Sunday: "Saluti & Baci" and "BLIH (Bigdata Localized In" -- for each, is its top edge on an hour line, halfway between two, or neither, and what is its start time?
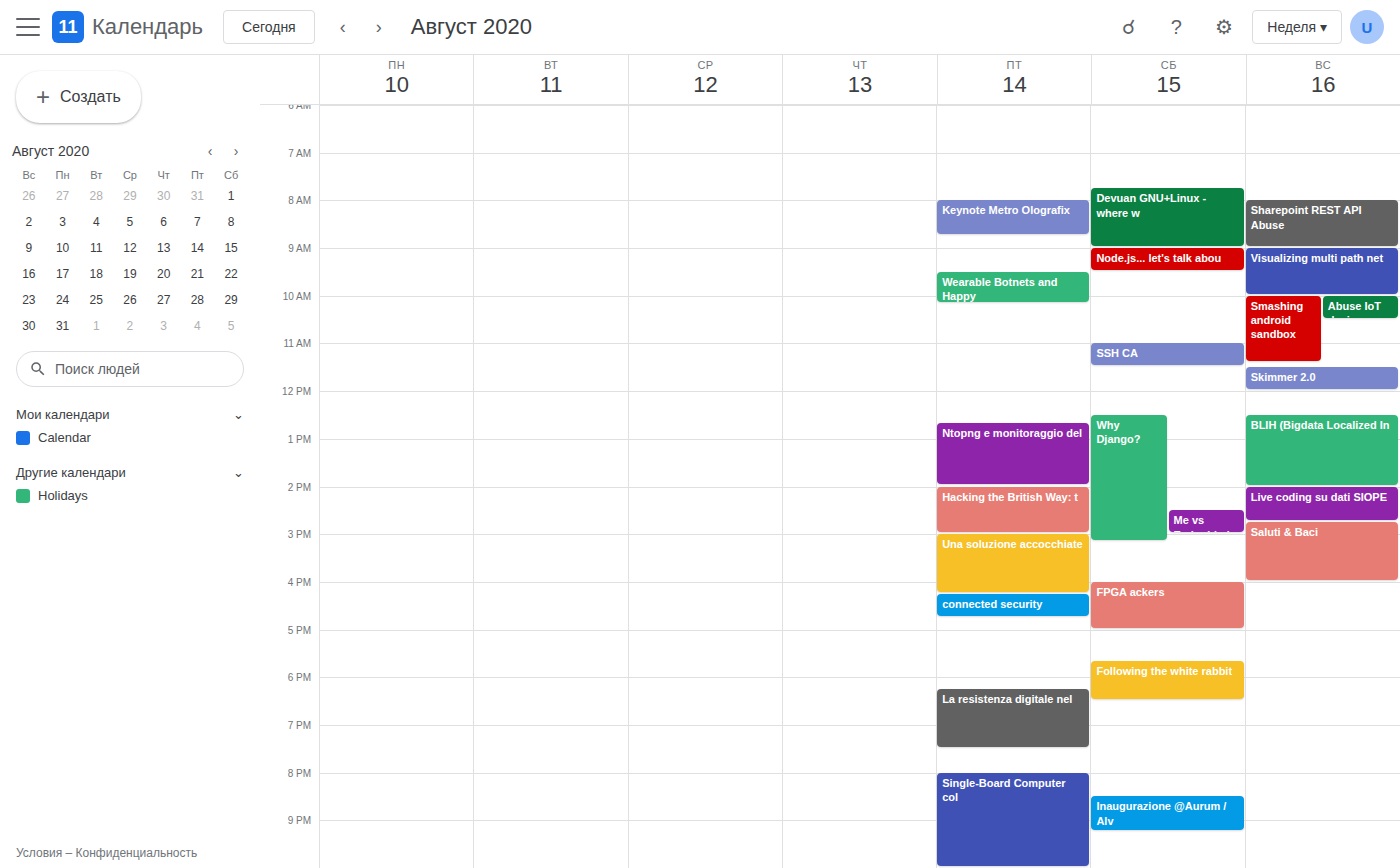
"Saluti & Baci": 2:45 PM, neither: three quarters of the way from the 2 PM line to the 3 PM line. "BLIH (Bigdata Localized In": 12:30 PM, halfway between the 12 PM and 1 PM lines.